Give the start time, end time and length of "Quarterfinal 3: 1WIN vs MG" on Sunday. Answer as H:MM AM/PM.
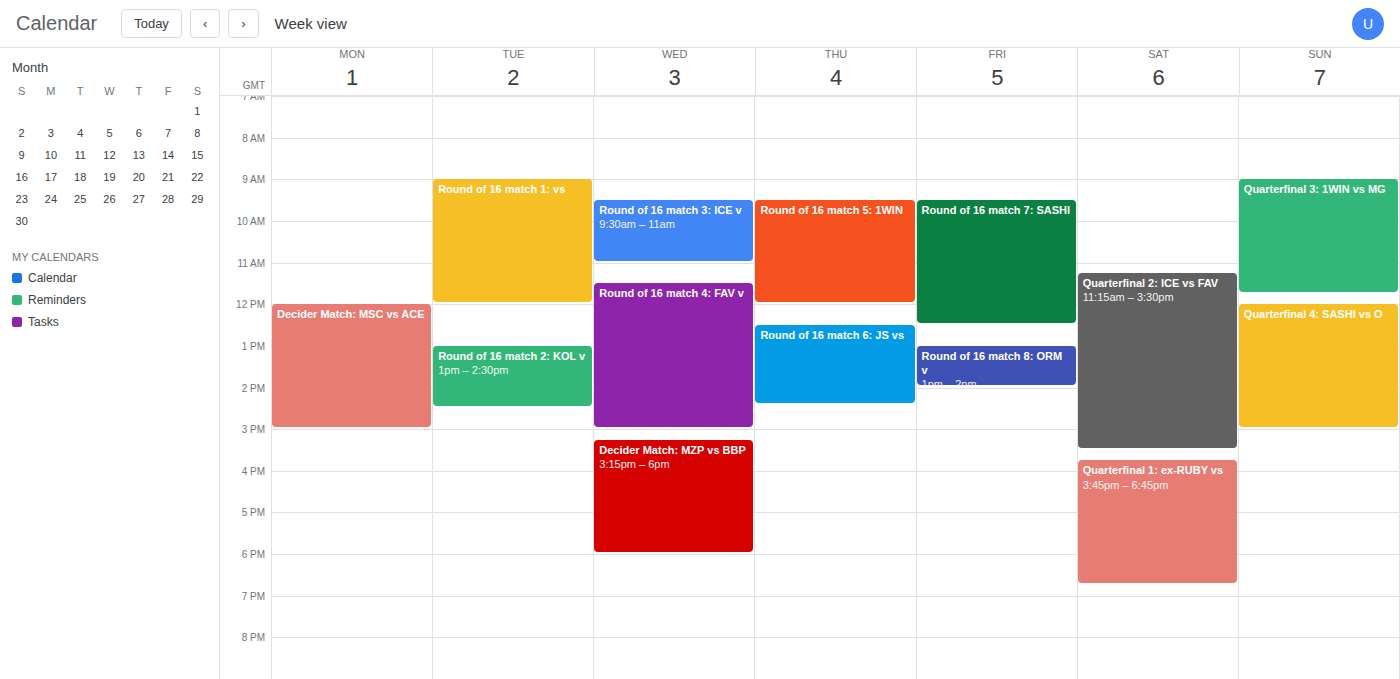
9:00 AM to 11:45 AM, 2 hours 45 minutes